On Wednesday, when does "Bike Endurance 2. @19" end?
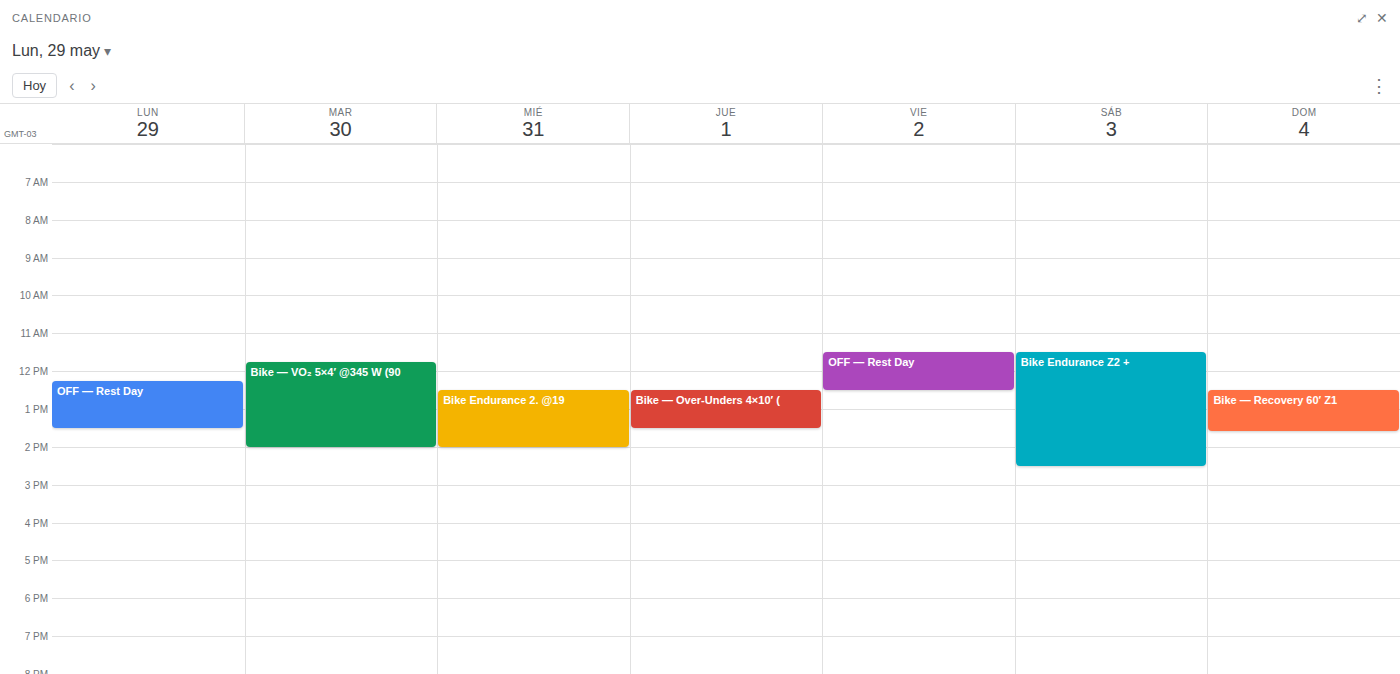
2:00 PM